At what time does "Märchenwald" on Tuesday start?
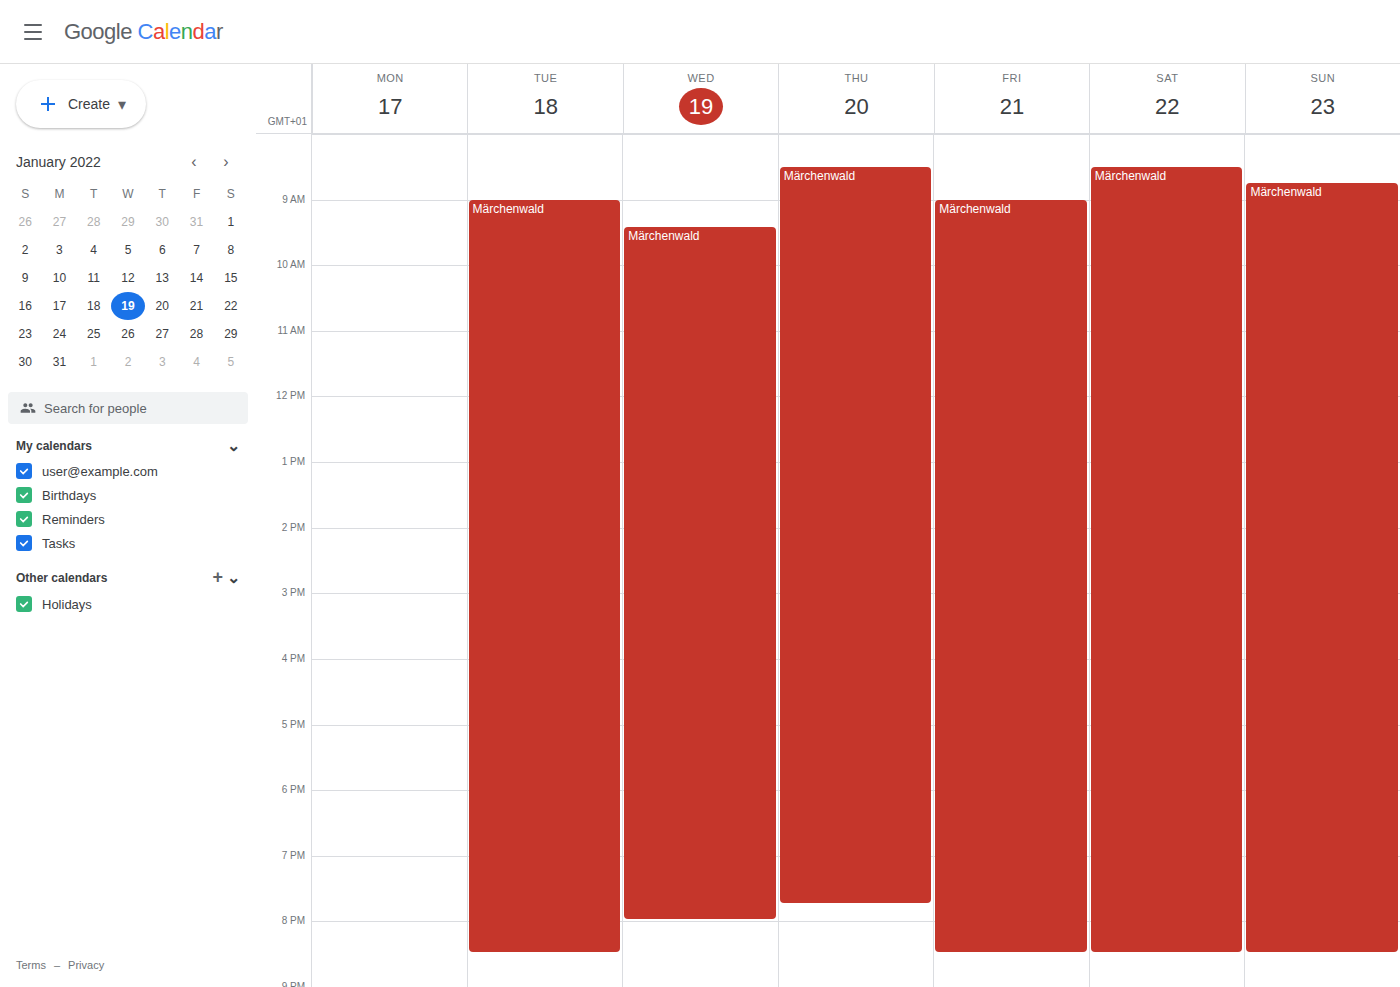
9:00 AM